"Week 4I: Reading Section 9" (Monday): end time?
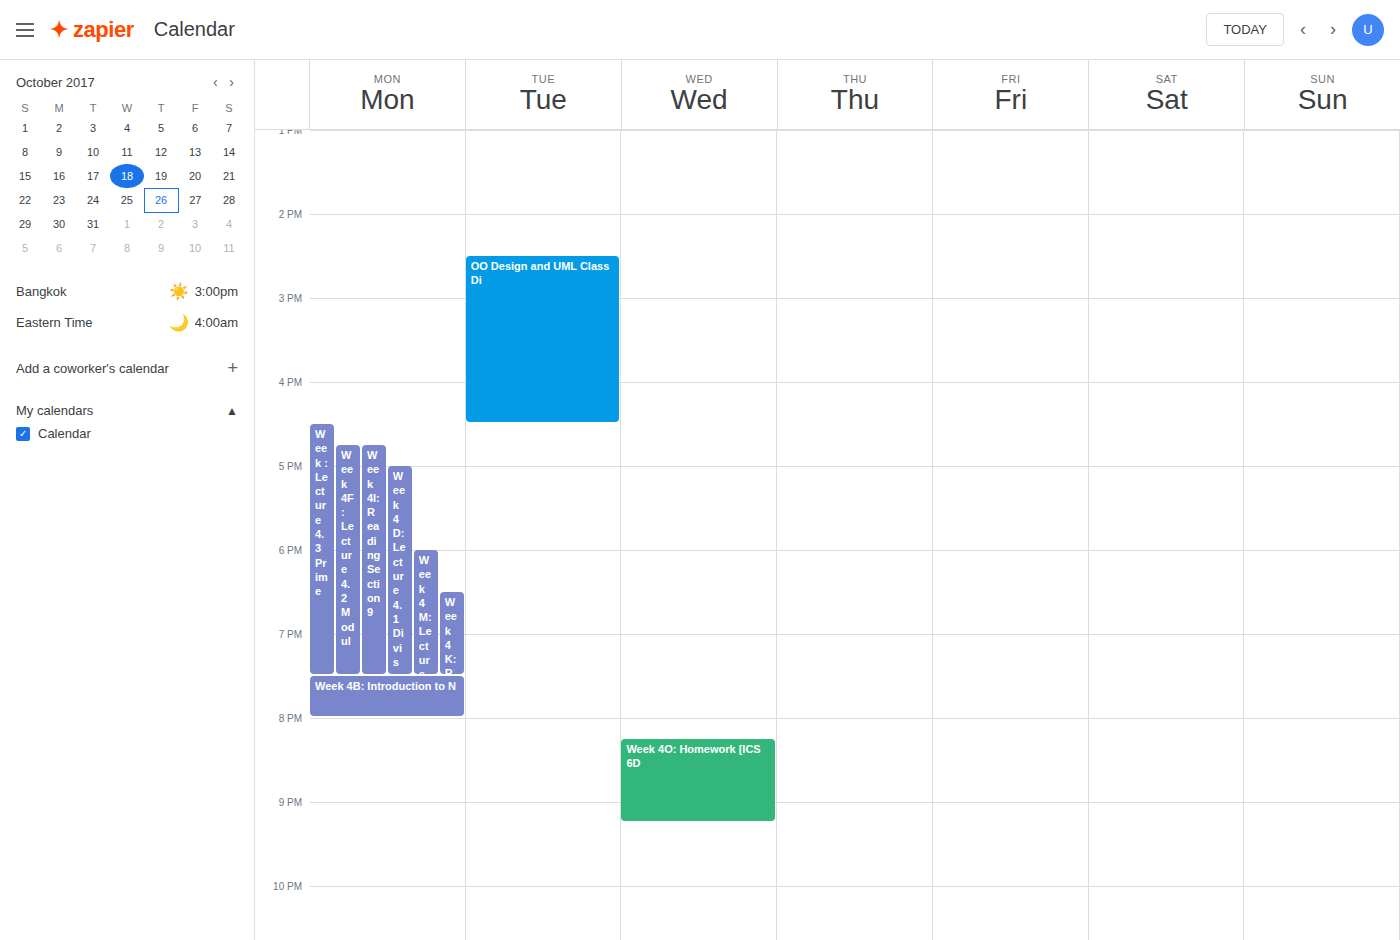
7:30 PM